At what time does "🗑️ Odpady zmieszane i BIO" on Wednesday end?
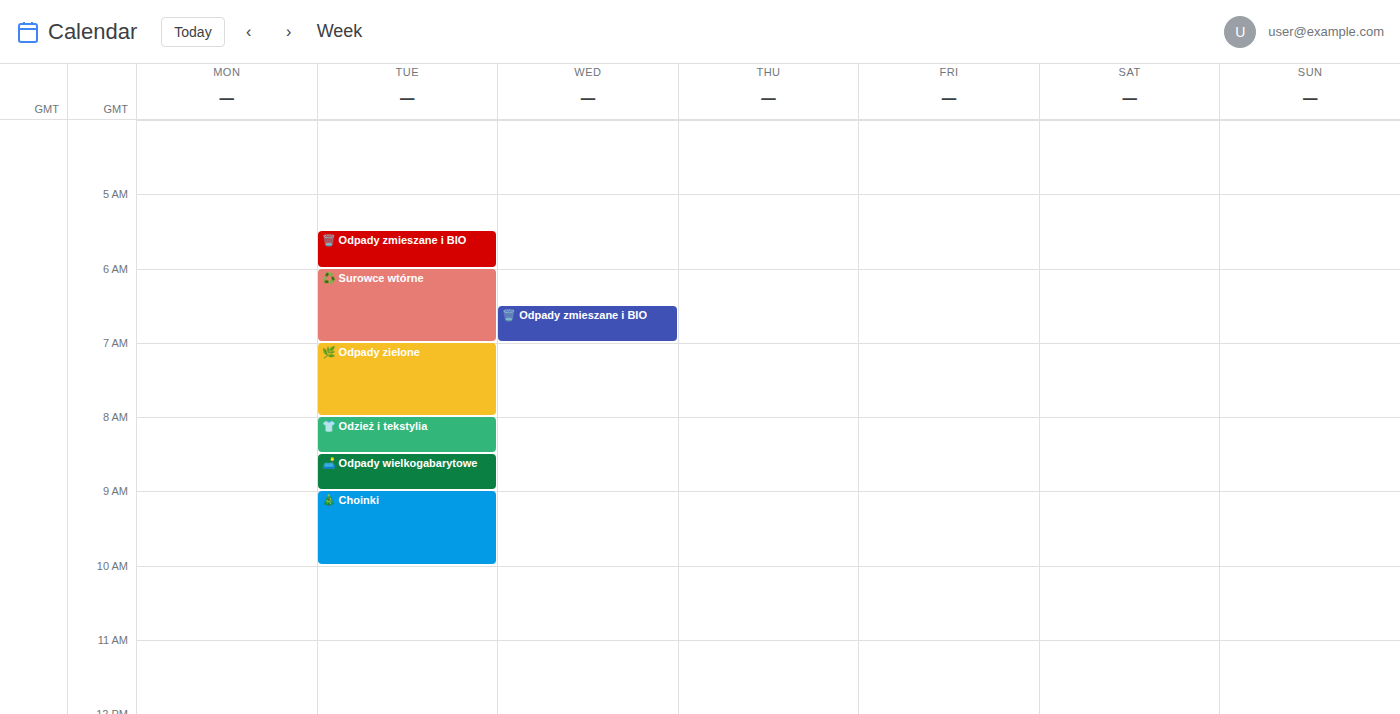
7:00 AM